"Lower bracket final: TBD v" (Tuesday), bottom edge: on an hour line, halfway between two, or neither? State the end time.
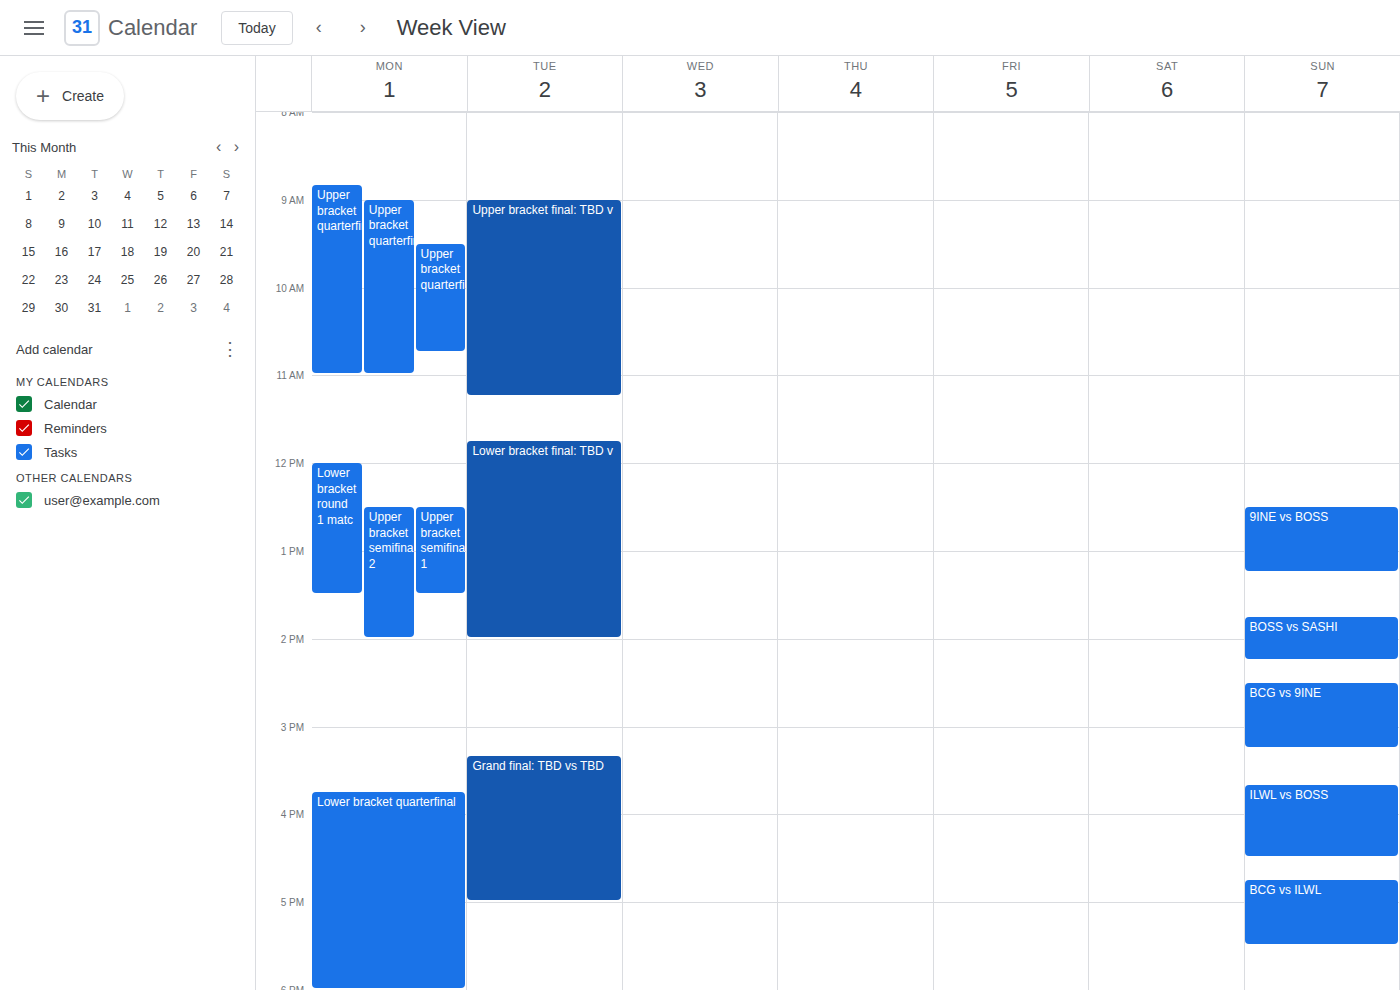
2:00 PM -- exactly on the 2 PM line.